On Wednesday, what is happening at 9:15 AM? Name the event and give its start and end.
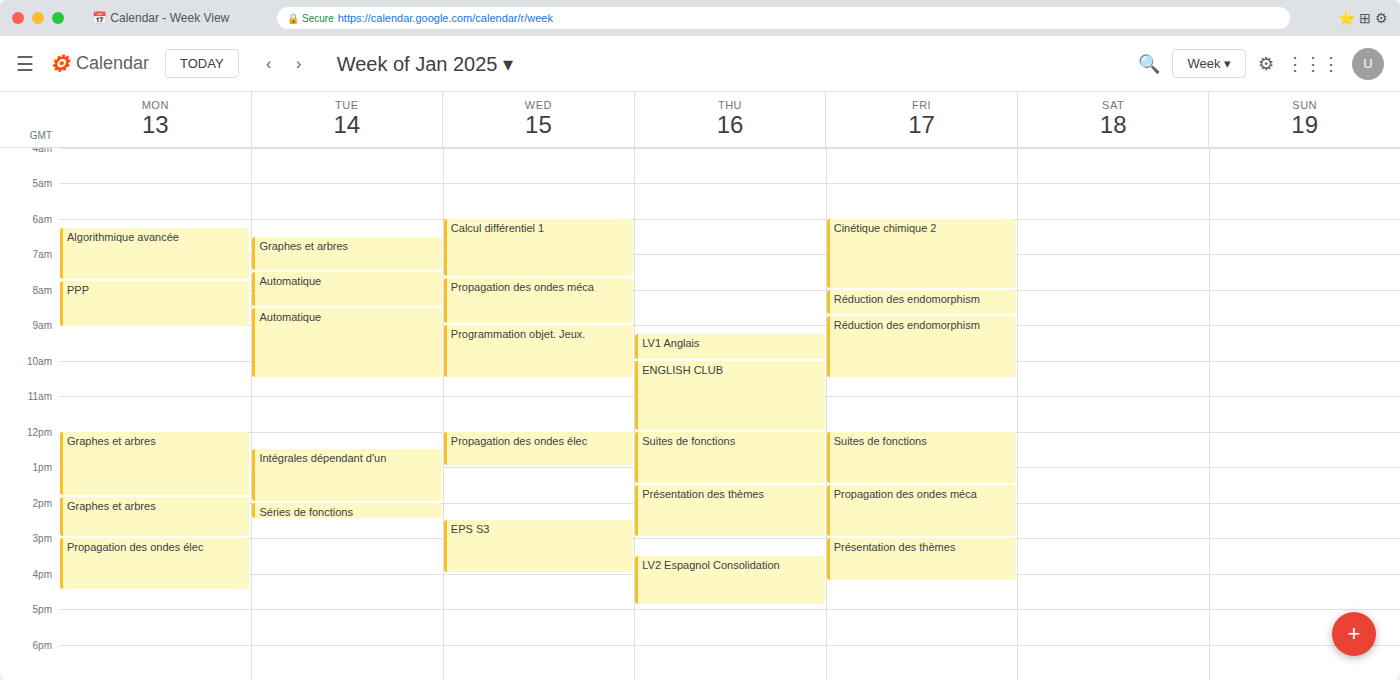
"Programmation objet. Jeux.", 9:00 AM to 10:30 AM